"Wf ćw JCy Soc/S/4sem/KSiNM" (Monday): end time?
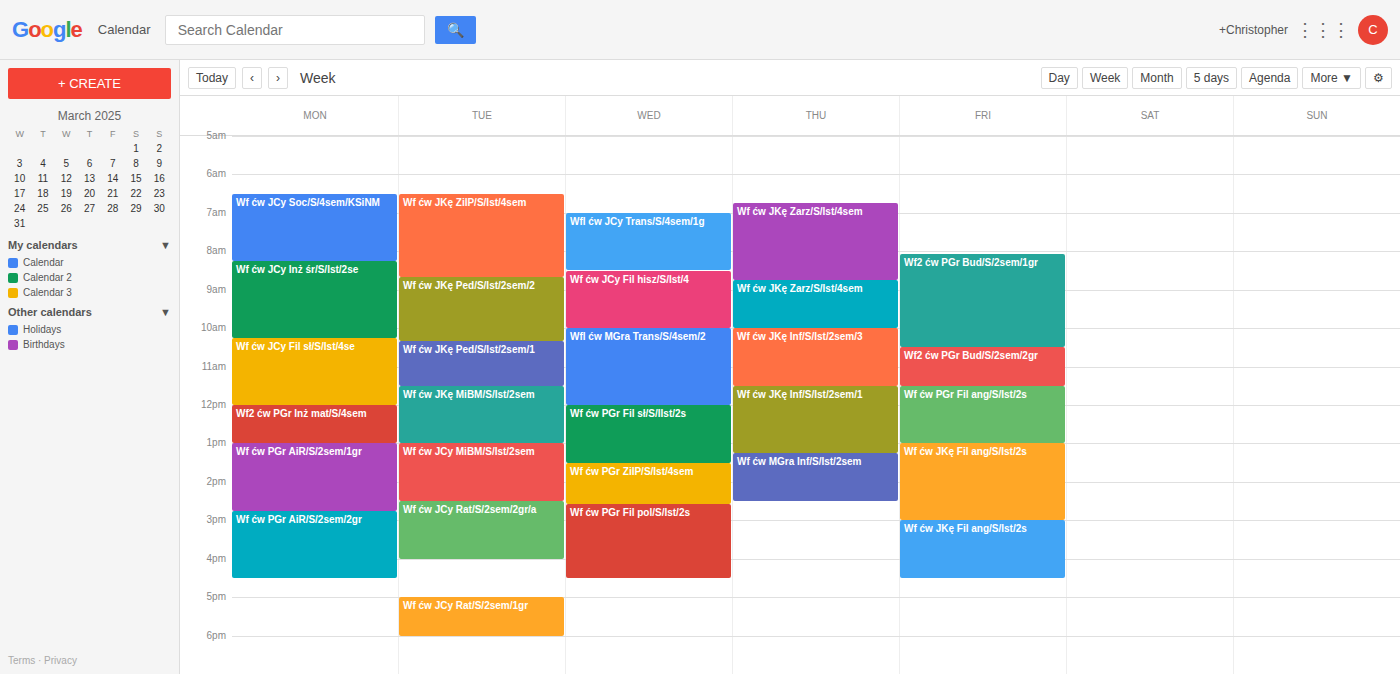
8:15 AM